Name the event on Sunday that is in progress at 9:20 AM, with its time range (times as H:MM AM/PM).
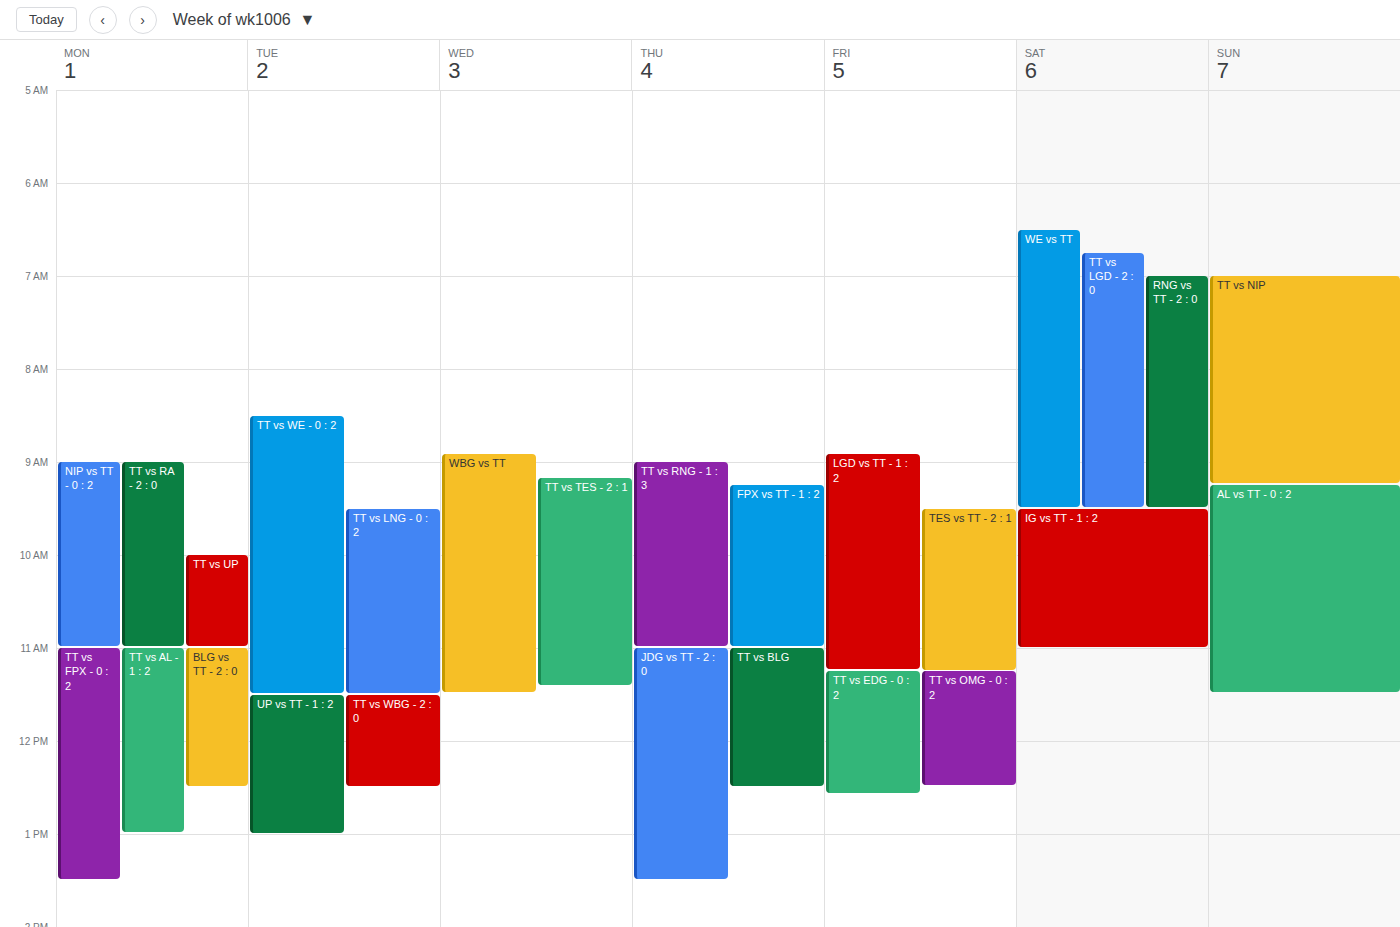
"AL vs TT - 0 : 2", 9:15 AM to 11:30 AM